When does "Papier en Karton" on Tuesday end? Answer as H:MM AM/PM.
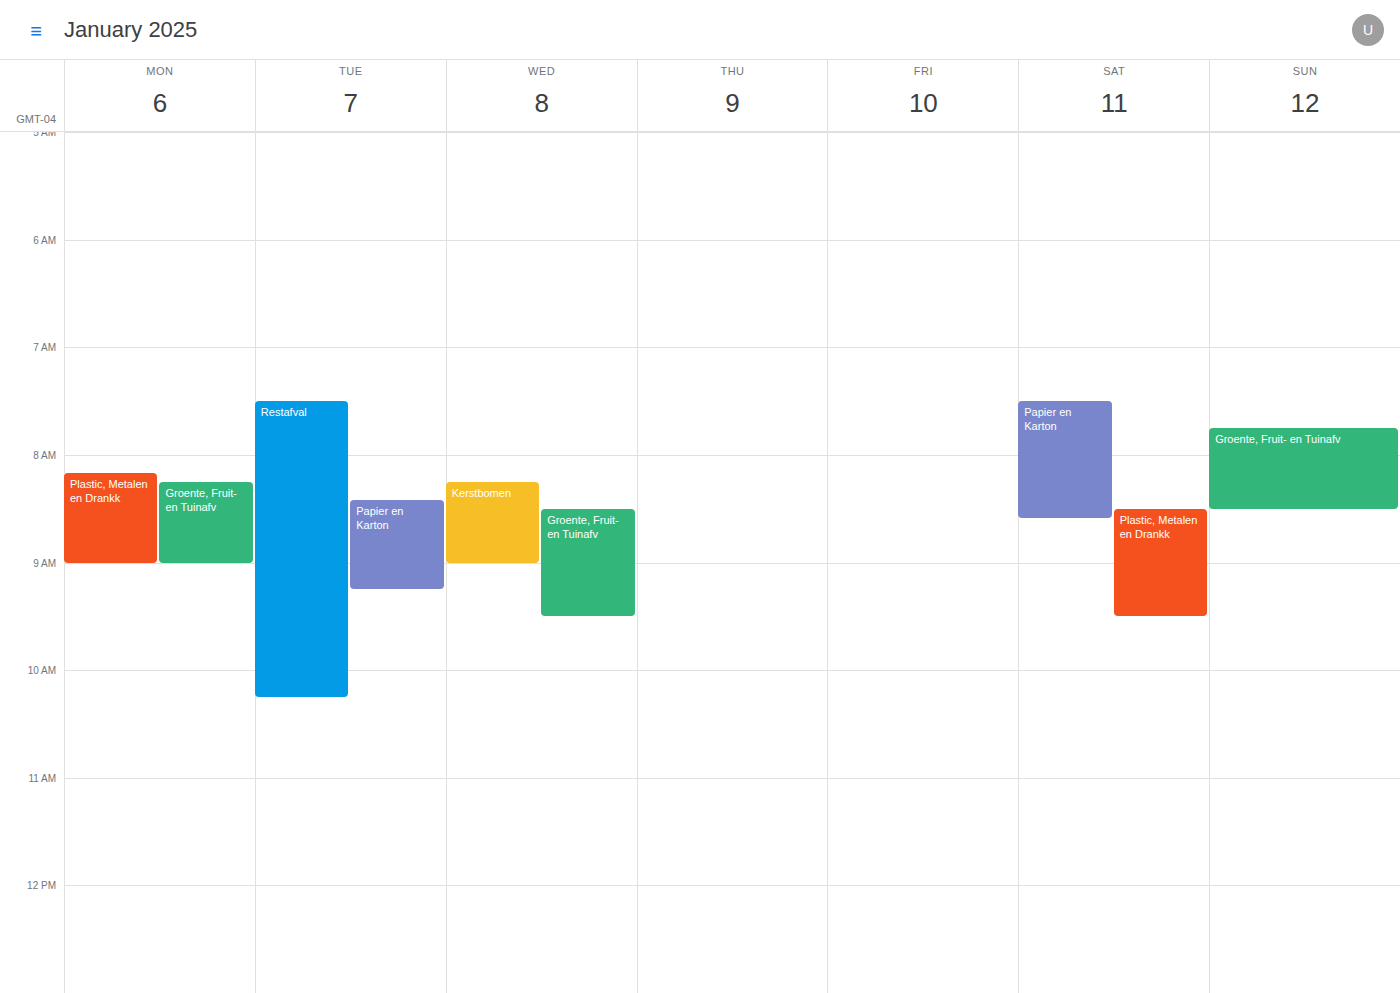
9:15 AM